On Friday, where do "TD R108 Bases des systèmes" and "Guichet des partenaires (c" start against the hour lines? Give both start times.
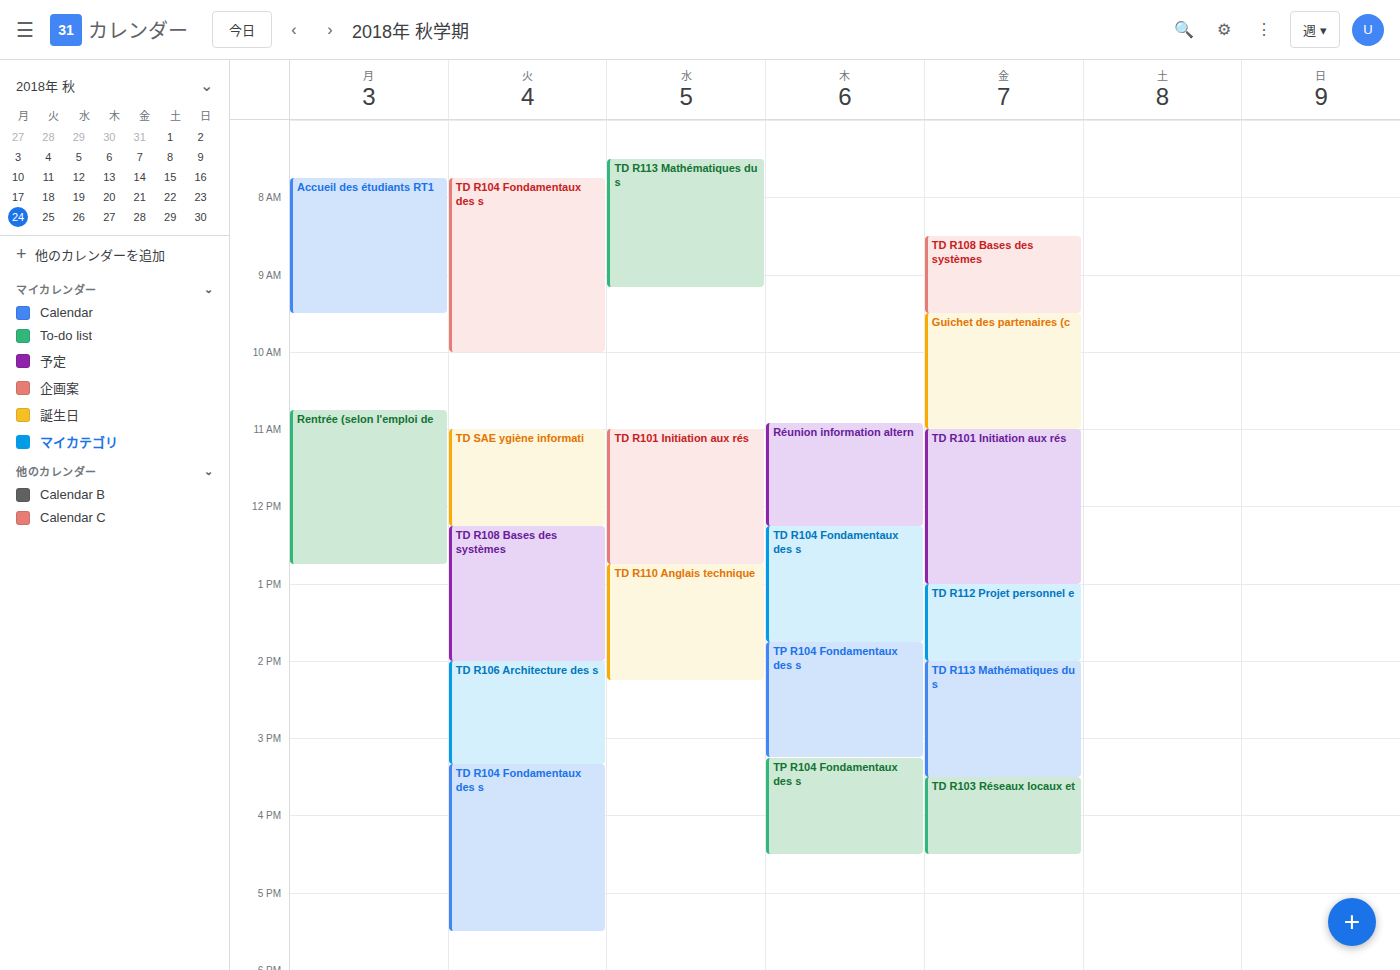
"TD R108 Bases des systèmes": 8:30 AM, halfway between the 8 AM and 9 AM lines. "Guichet des partenaires (c": 9:30 AM, halfway between the 9 AM and 10 AM lines.